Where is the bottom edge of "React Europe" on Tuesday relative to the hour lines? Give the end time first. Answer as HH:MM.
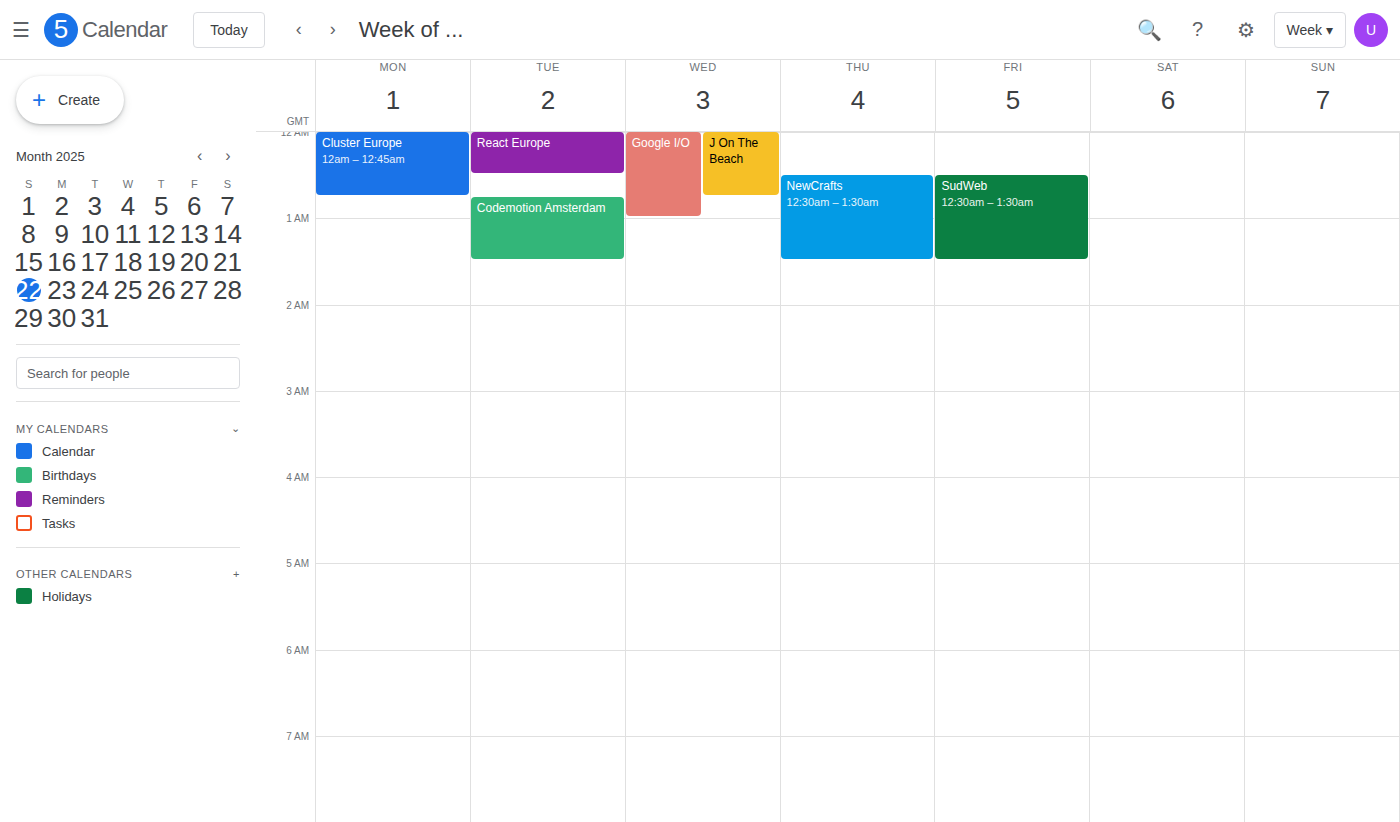
00:30 -- halfway between the 00:00 and 01:00 lines.